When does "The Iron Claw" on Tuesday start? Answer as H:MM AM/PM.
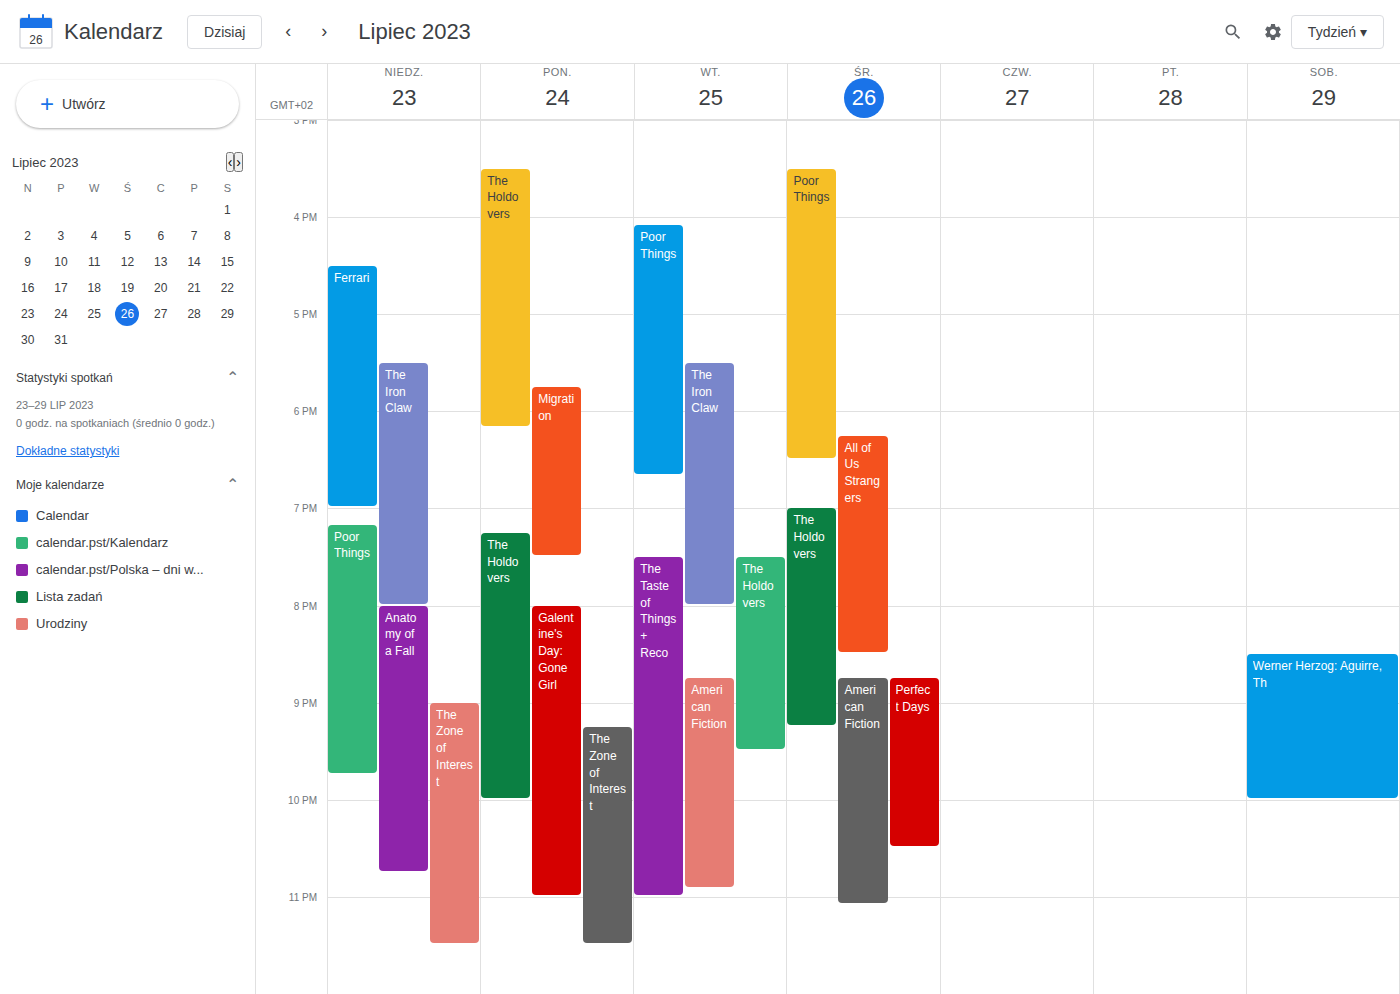
5:30 PM